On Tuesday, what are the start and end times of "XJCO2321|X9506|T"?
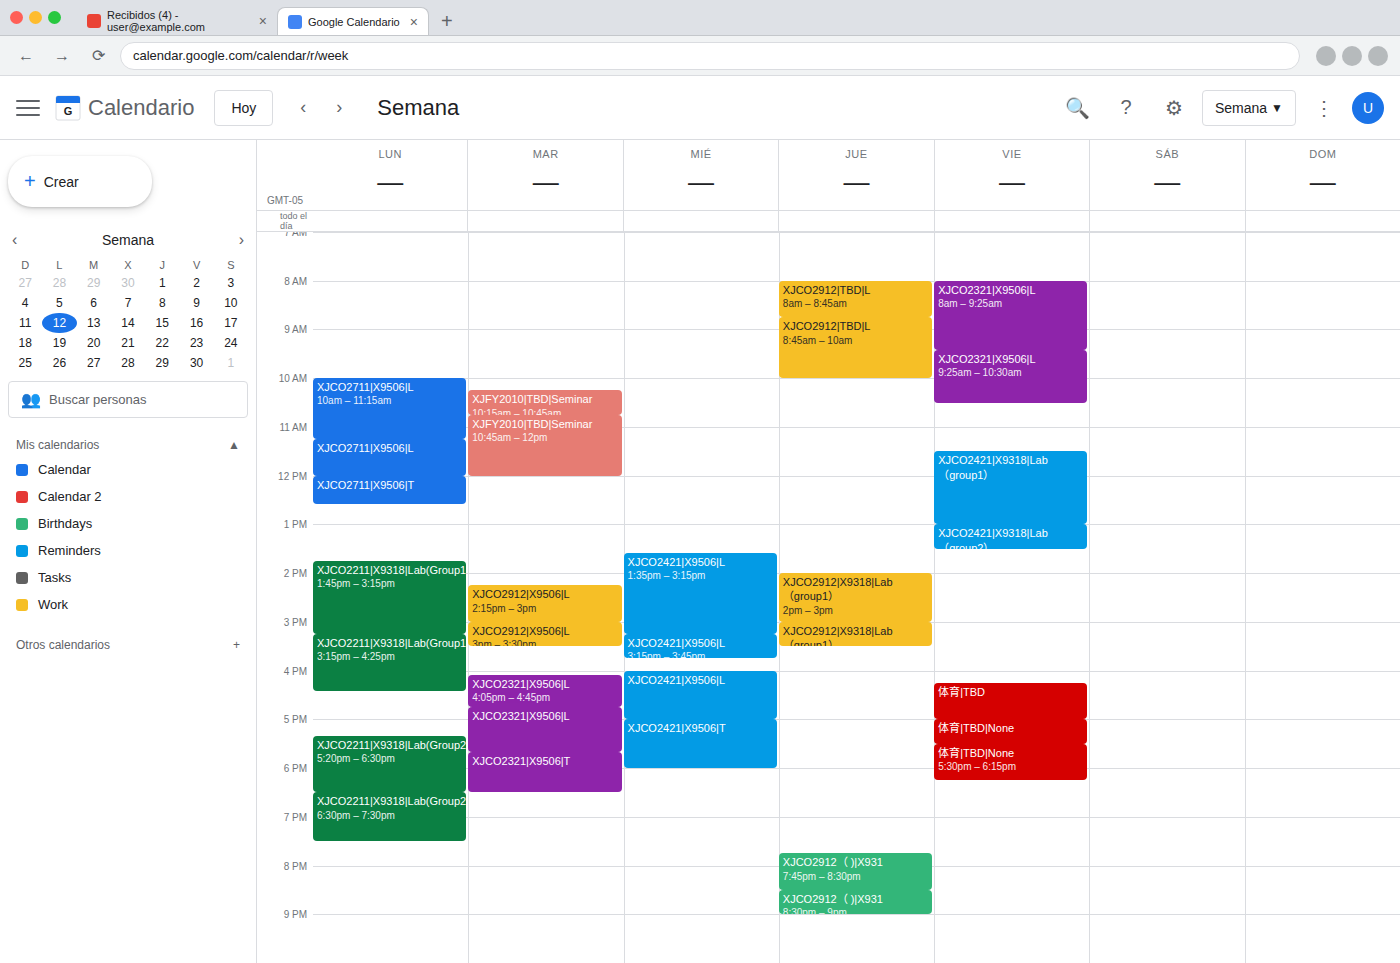
5:40 PM to 6:30 PM